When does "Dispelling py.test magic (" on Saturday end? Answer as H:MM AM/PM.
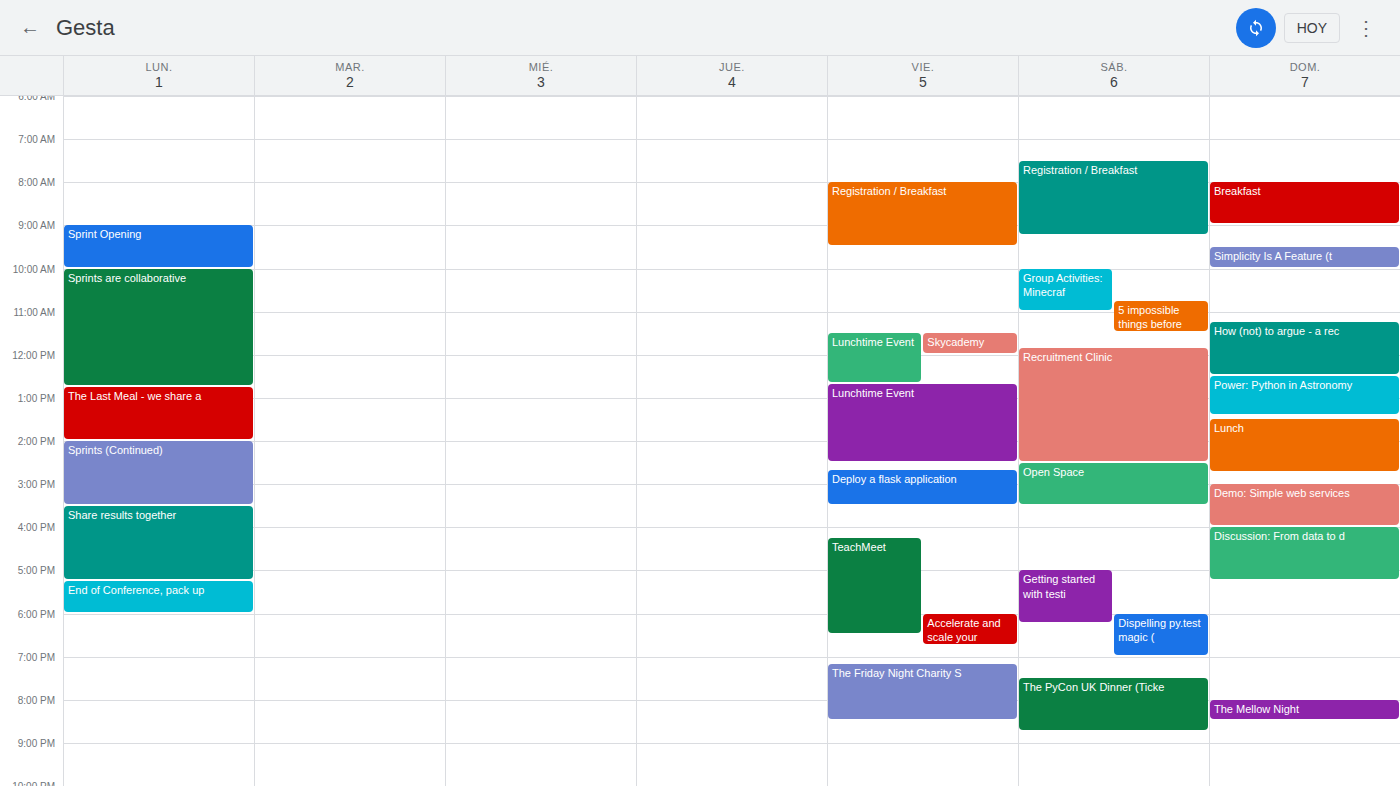
7:00 PM